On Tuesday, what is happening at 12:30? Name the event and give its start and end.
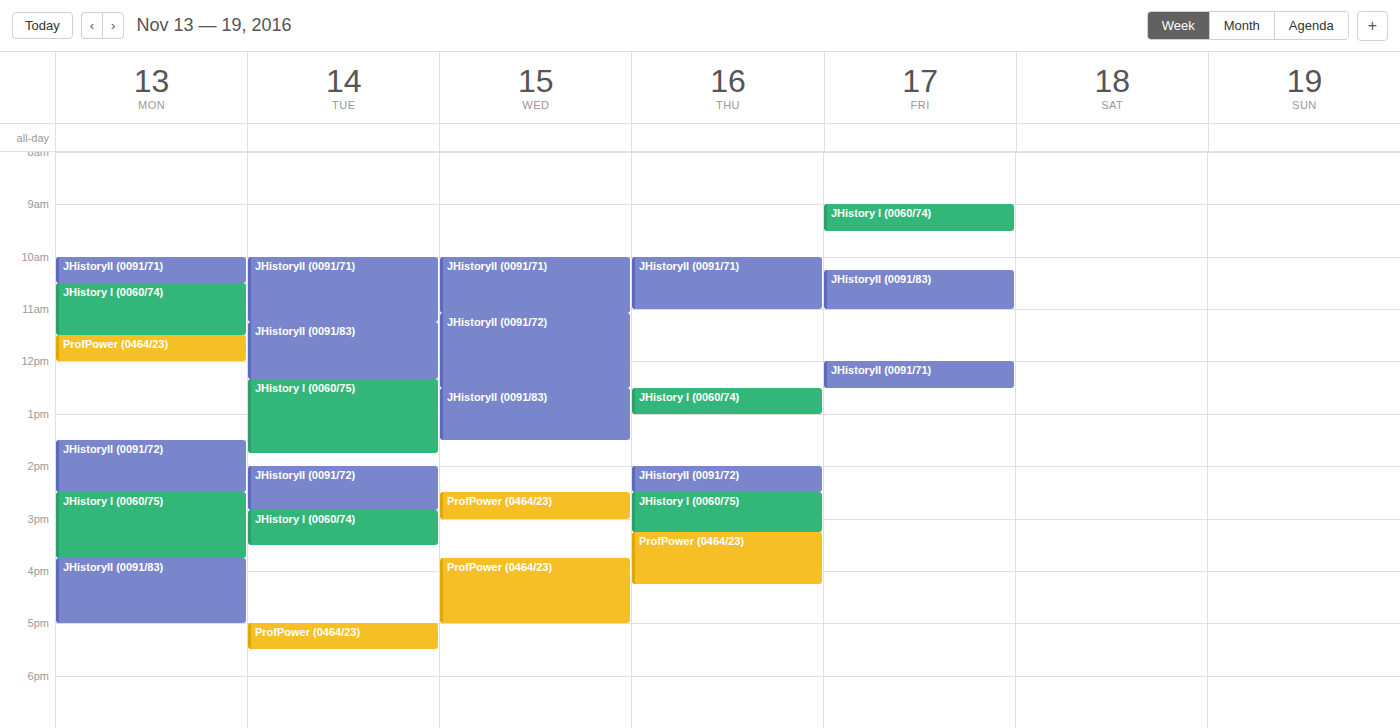
"JHistory I (0060/75)", 12:20 to 13:45